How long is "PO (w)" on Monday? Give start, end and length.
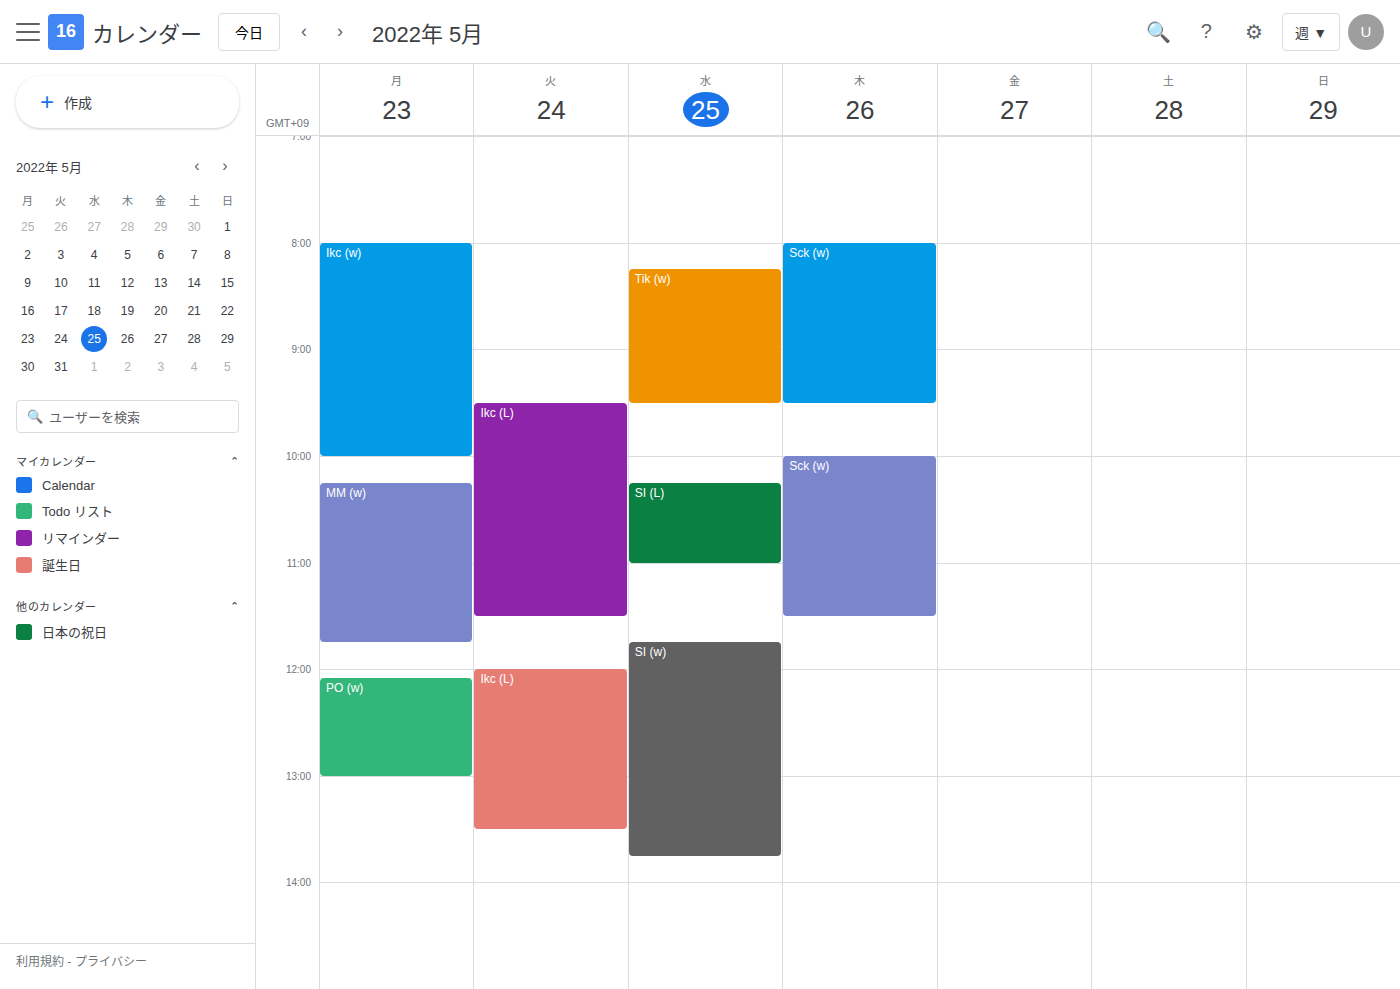
12:05 PM to 1:00 PM, 55 minutes